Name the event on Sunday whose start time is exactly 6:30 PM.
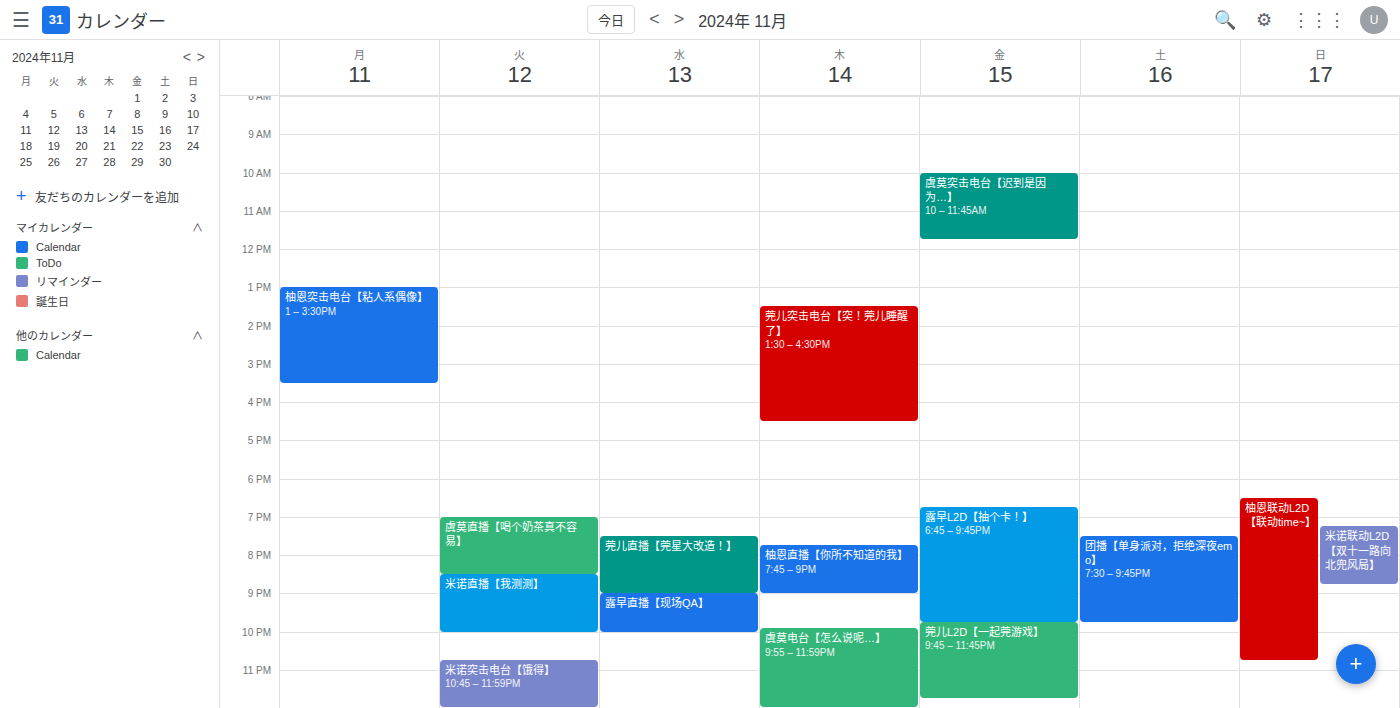
"柚恩联动L2D【联动time~】"